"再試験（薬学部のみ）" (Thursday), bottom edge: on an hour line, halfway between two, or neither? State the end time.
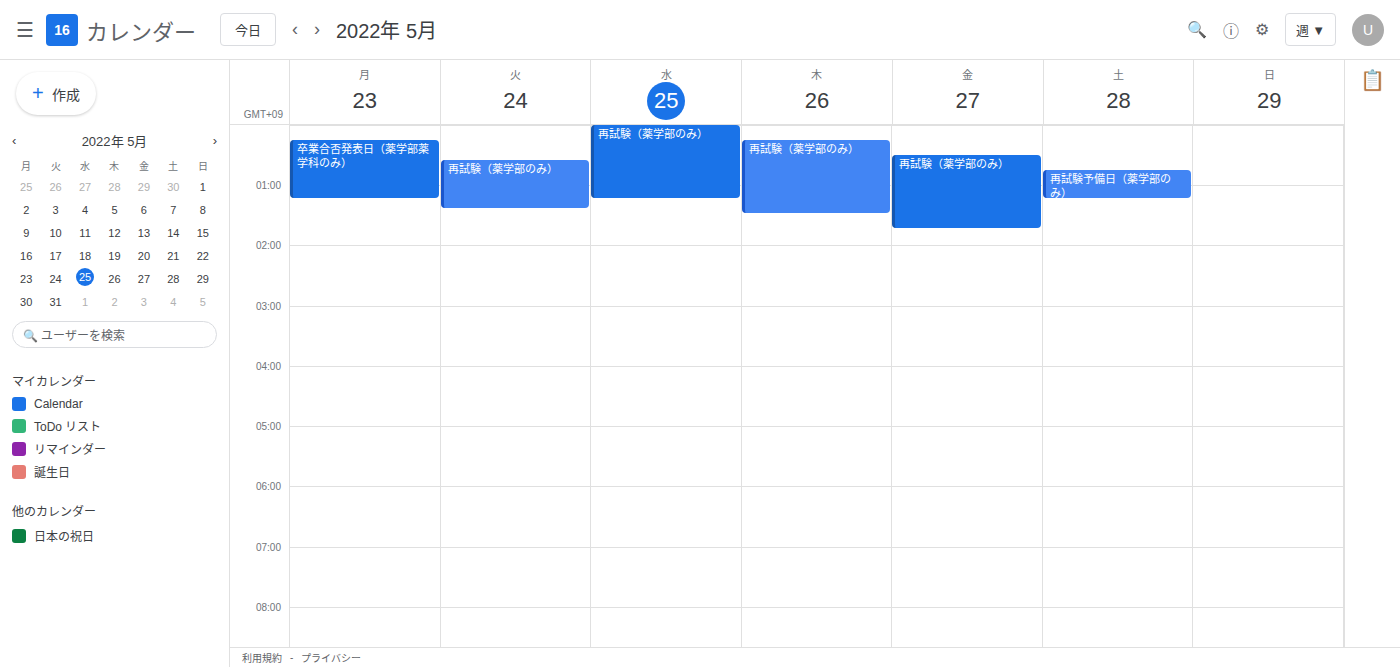
01:30 -- halfway between the 01:00 and 02:00 lines.